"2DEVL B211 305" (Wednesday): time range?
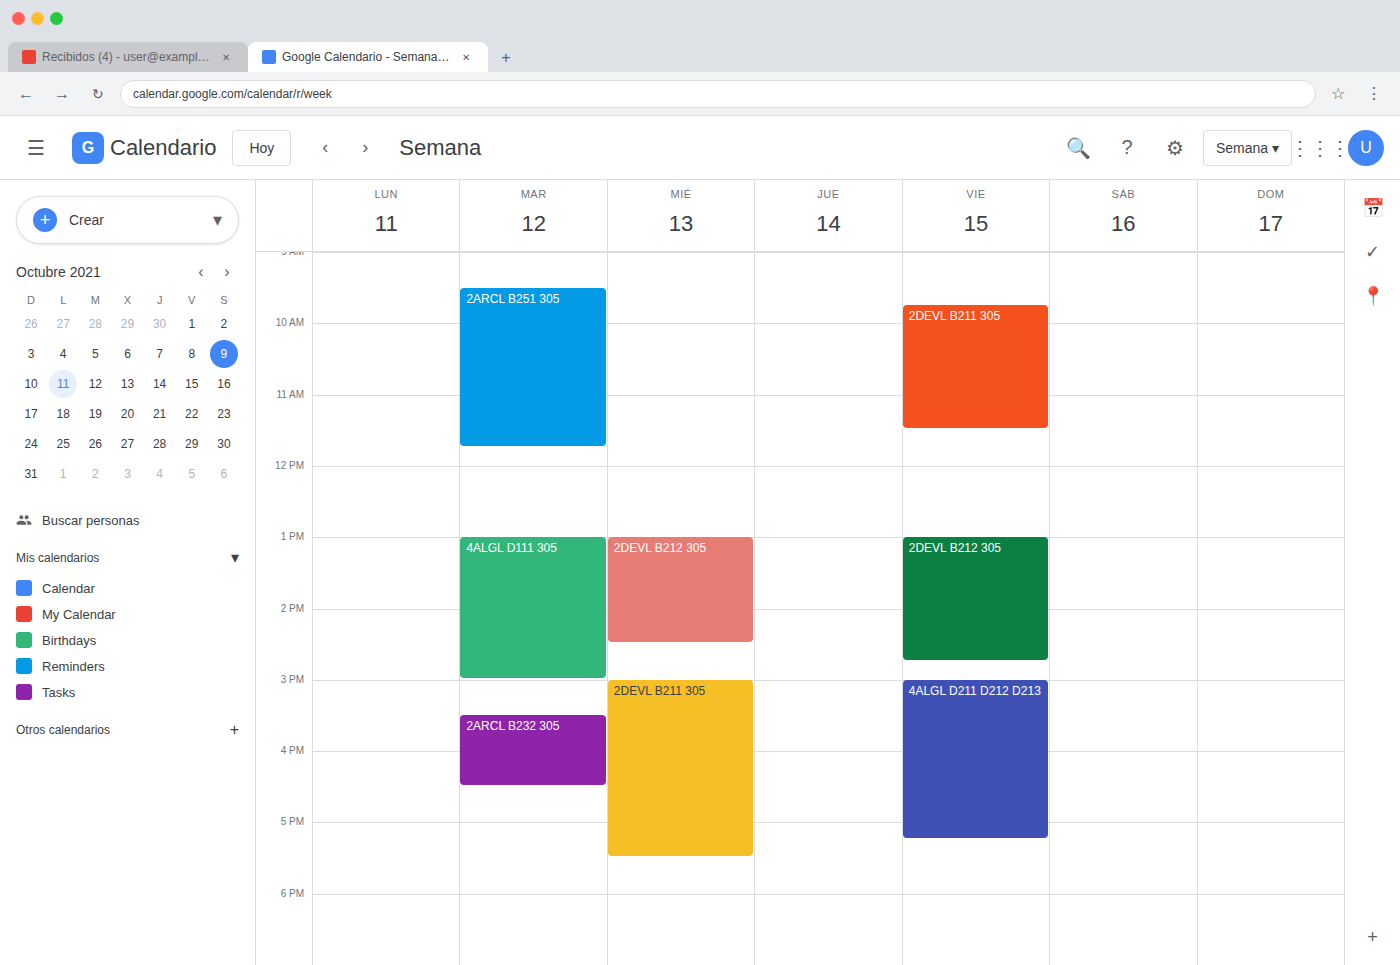
3:00 PM to 5:30 PM